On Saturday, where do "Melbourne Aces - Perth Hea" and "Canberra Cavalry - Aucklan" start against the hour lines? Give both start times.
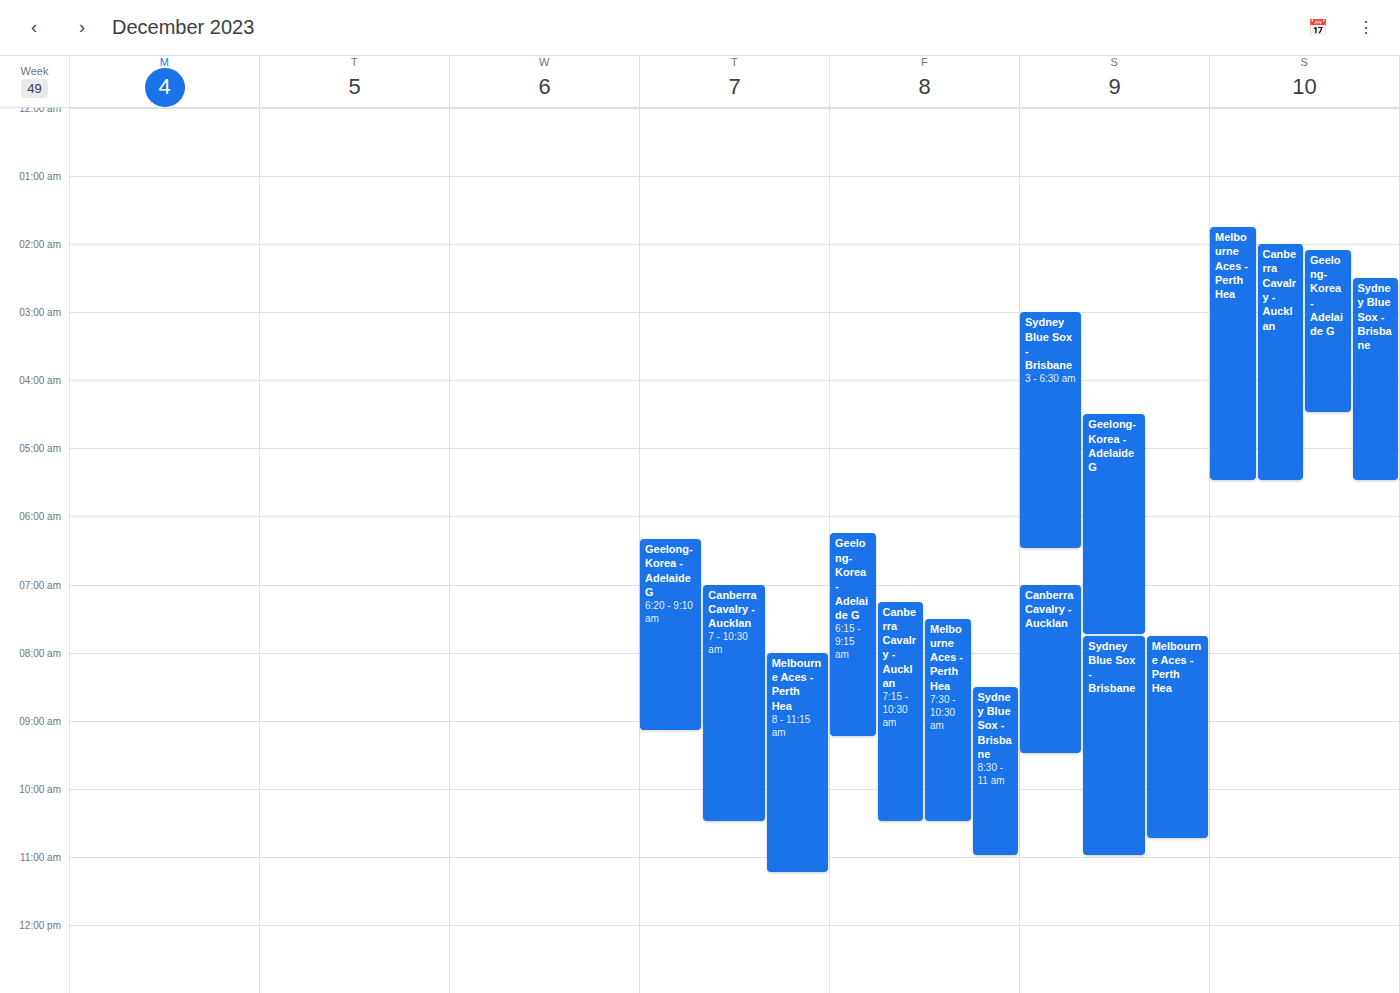
"Melbourne Aces - Perth Hea": 7:45 AM, neither: three quarters of the way from the 7 AM line to the 8 AM line. "Canberra Cavalry - Aucklan": 7:00 AM, exactly on the 7 AM line.